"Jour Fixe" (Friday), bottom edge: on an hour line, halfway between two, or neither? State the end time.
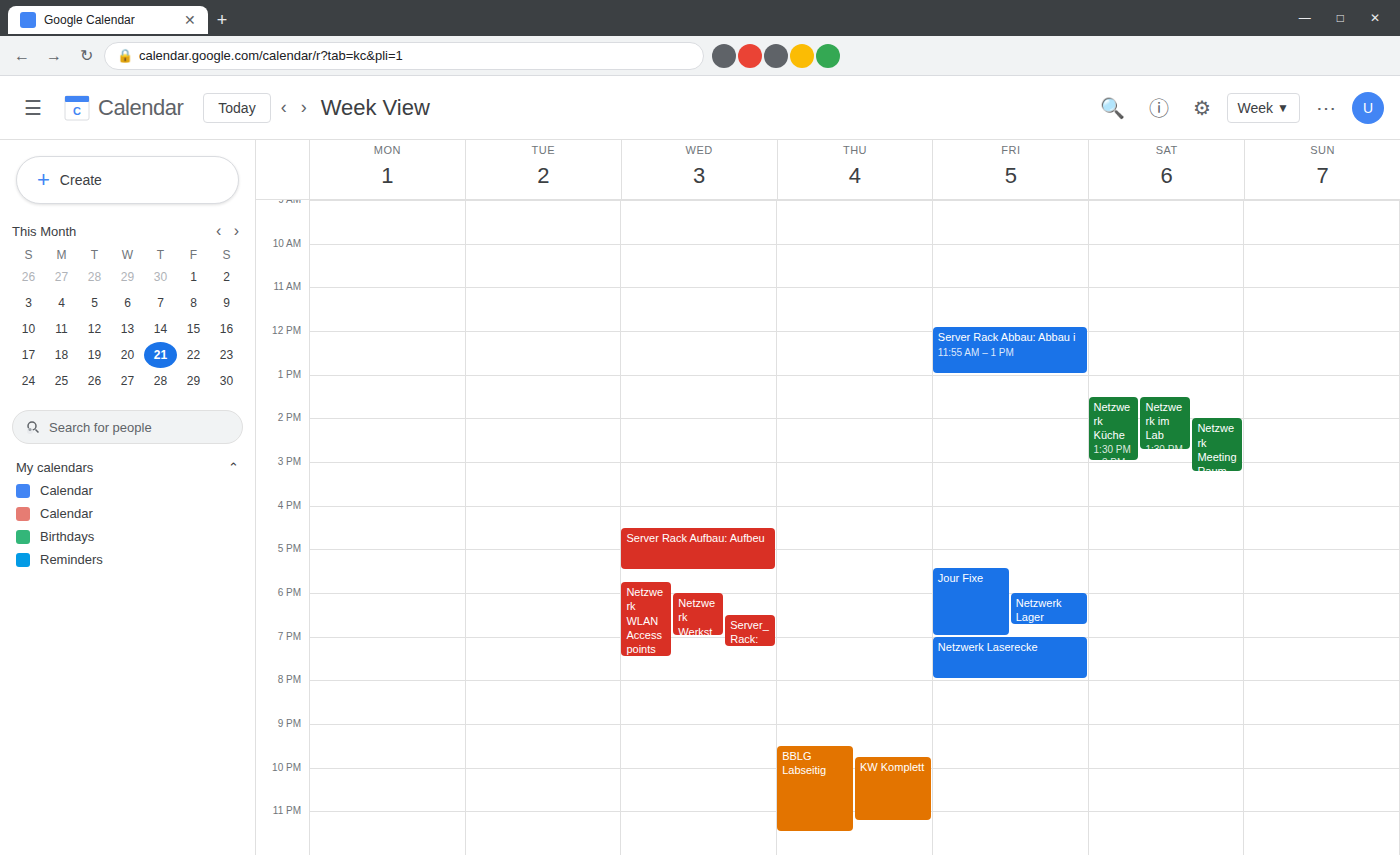
7:00 PM -- exactly on the 7 PM line.